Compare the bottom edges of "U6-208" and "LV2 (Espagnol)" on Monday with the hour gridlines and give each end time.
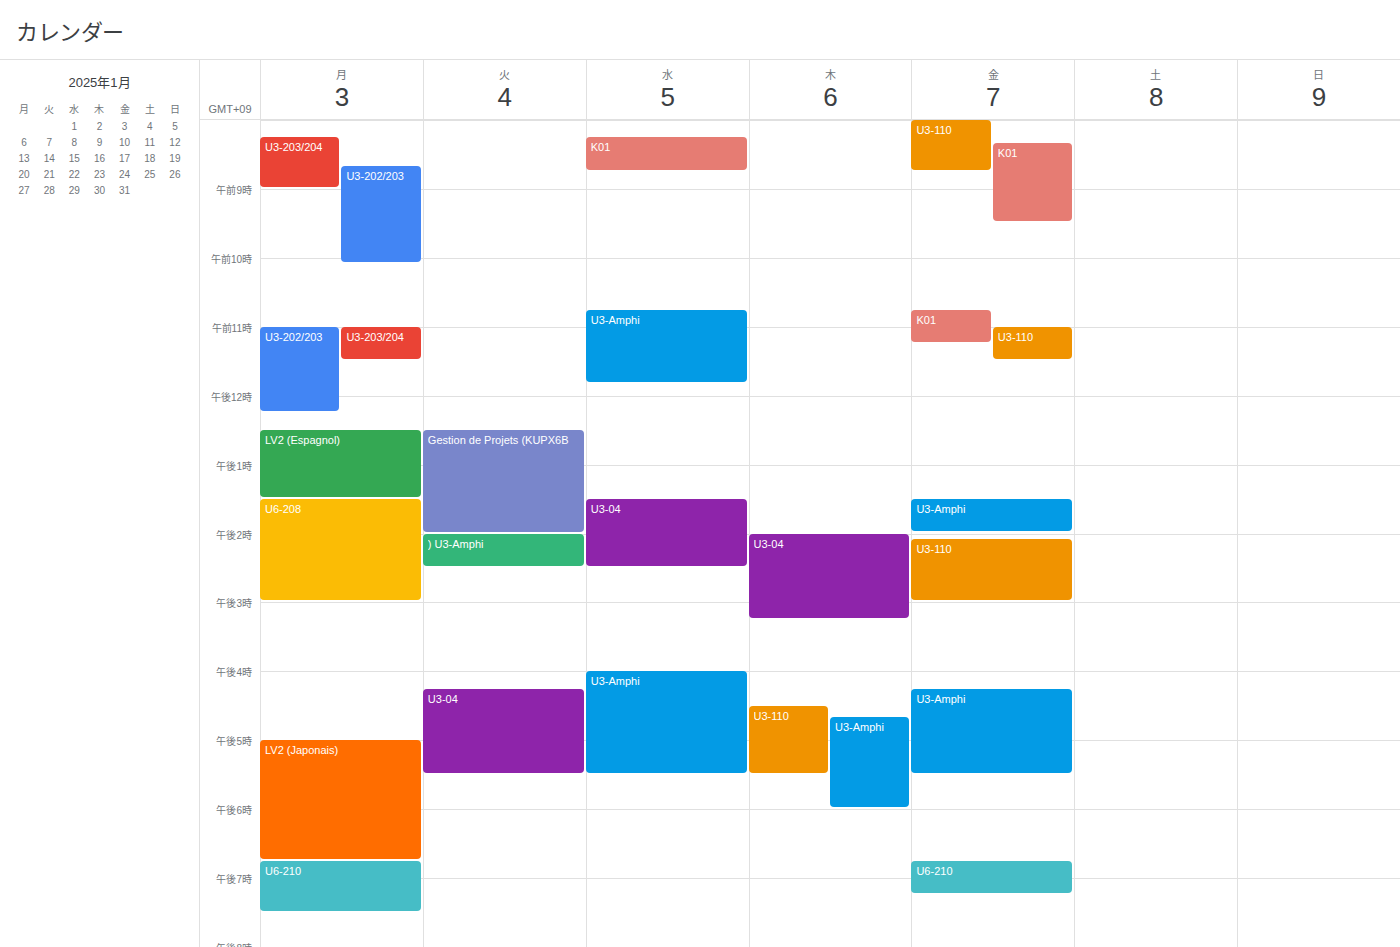
"U6-208": 3:00 PM, exactly on the 3 PM line. "LV2 (Espagnol)": 1:30 PM, halfway between the 1 PM and 2 PM lines.